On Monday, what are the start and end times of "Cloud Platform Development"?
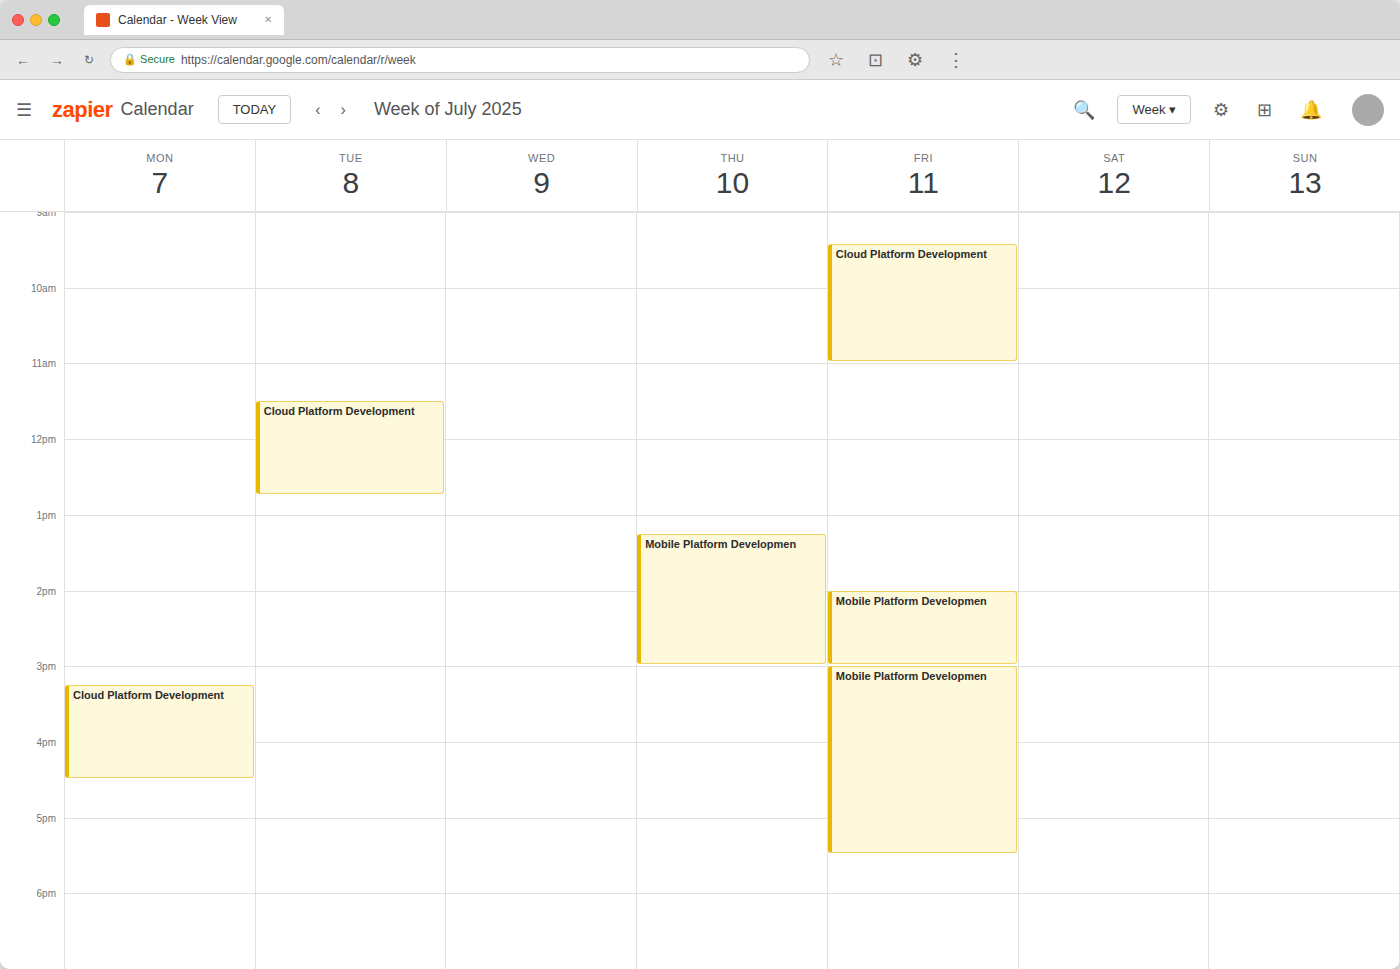
3:15 PM to 4:30 PM